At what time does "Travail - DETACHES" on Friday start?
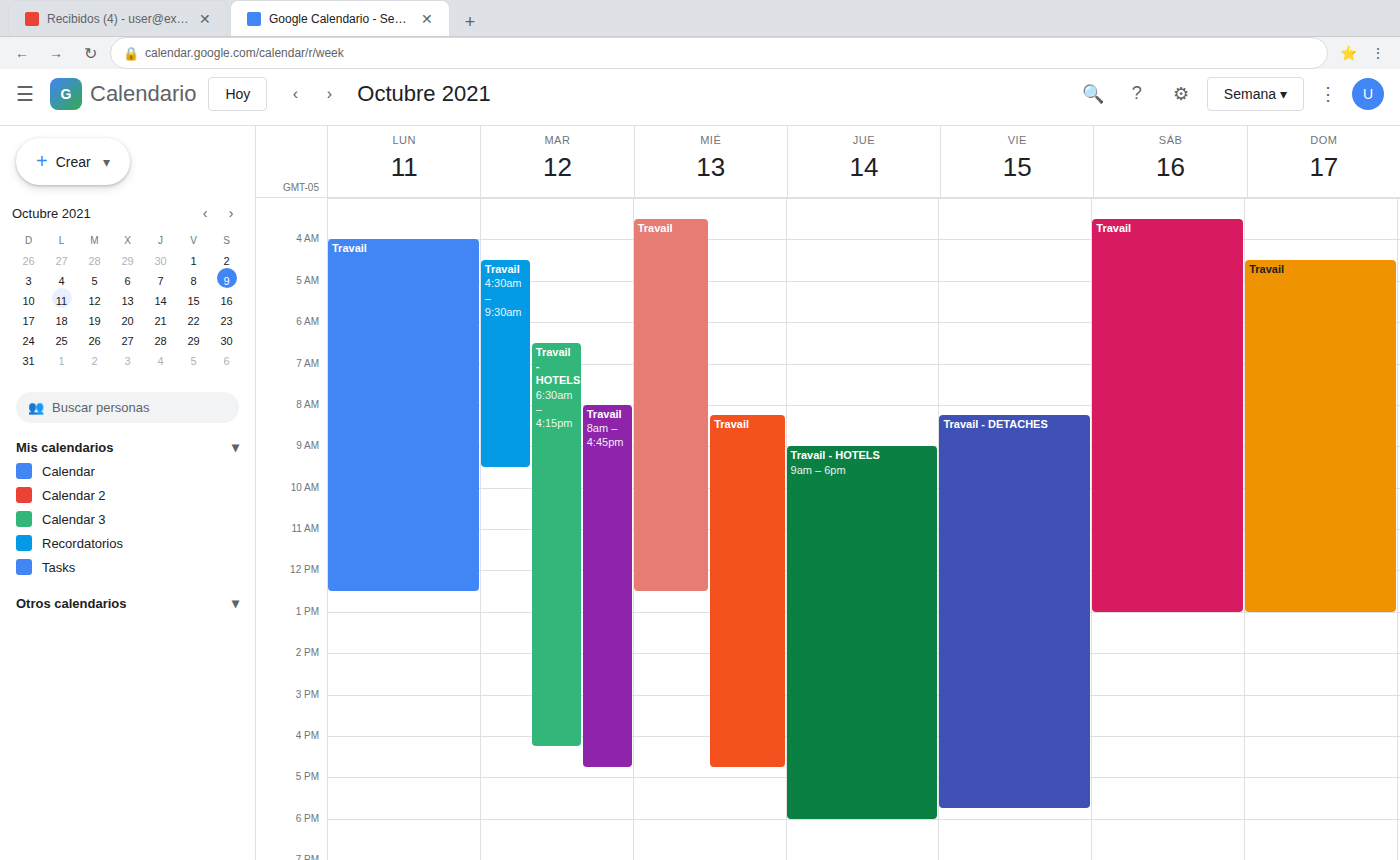
8:15 AM